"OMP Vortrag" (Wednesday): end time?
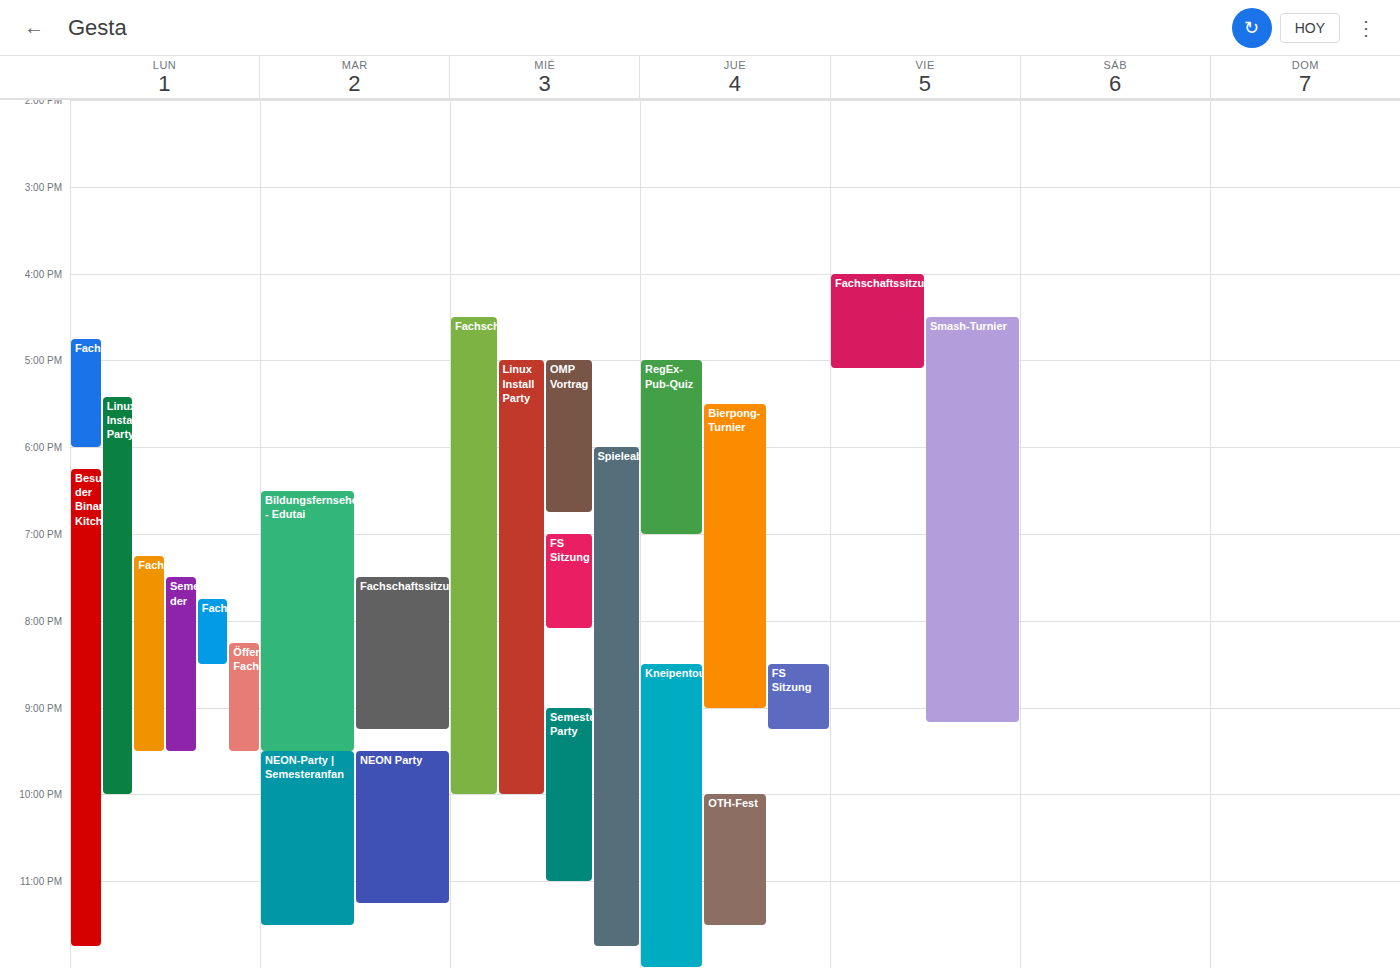
6:45 PM